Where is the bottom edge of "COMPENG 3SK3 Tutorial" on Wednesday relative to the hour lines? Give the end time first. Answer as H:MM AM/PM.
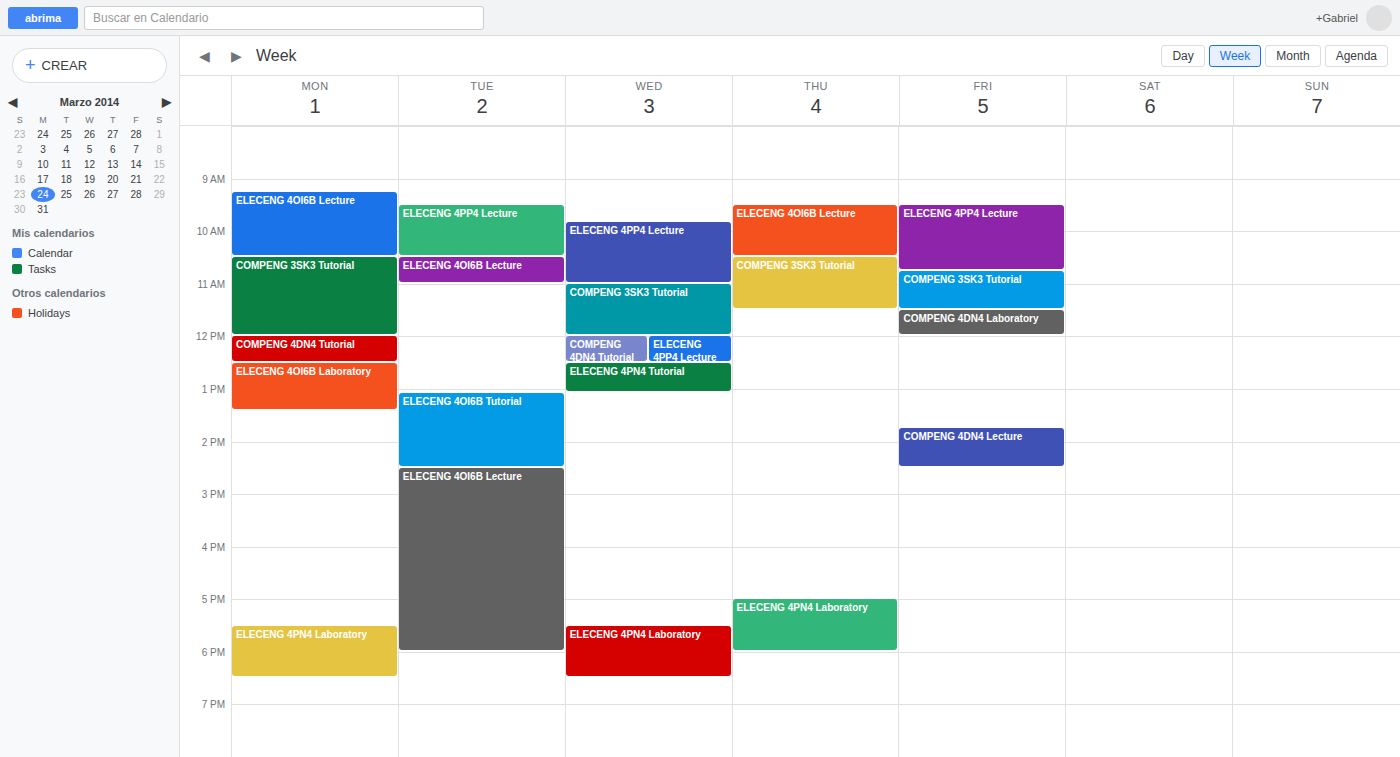
12:00 PM -- exactly on the 12 PM line.